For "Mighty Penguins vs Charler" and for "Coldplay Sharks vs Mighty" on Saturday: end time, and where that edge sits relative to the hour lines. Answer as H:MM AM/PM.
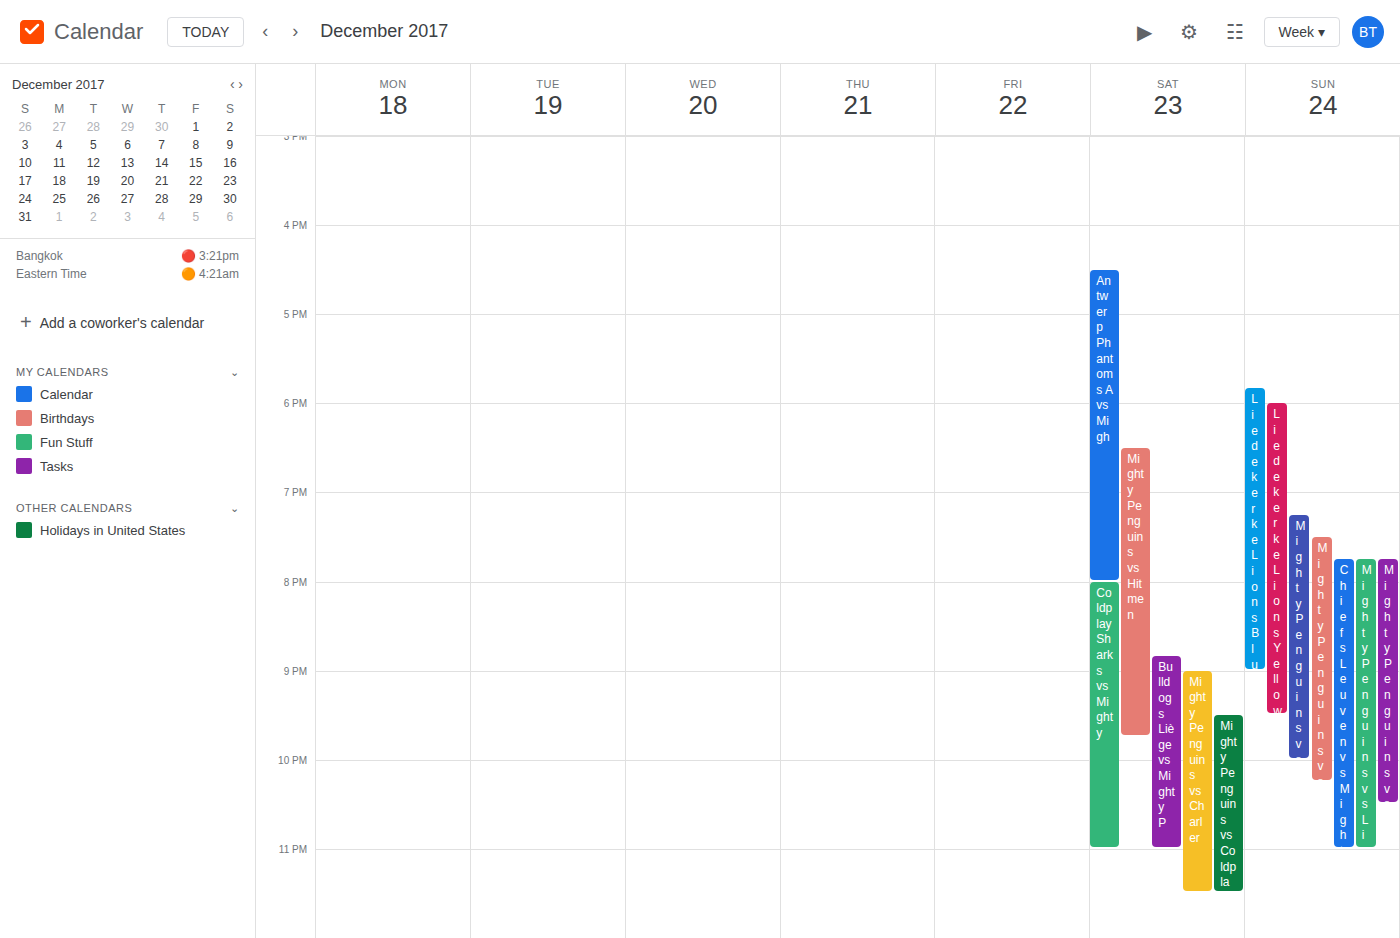
"Mighty Penguins vs Charler": 11:30 PM, halfway between the 11 PM and 12 AM lines. "Coldplay Sharks vs Mighty": 11:00 PM, exactly on the 11 PM line.